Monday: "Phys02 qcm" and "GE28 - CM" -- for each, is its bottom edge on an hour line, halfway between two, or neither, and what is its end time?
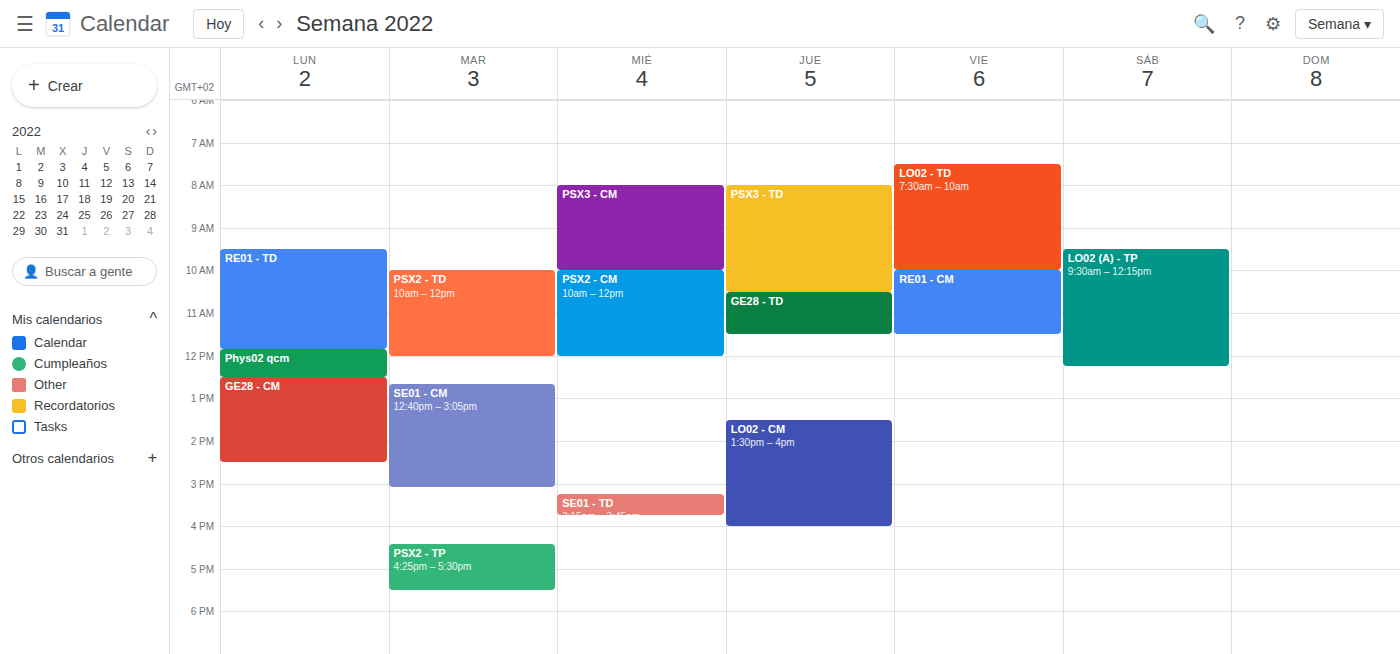
"Phys02 qcm": 12:30 PM, halfway between the 12 PM and 1 PM lines. "GE28 - CM": 2:30 PM, halfway between the 2 PM and 3 PM lines.